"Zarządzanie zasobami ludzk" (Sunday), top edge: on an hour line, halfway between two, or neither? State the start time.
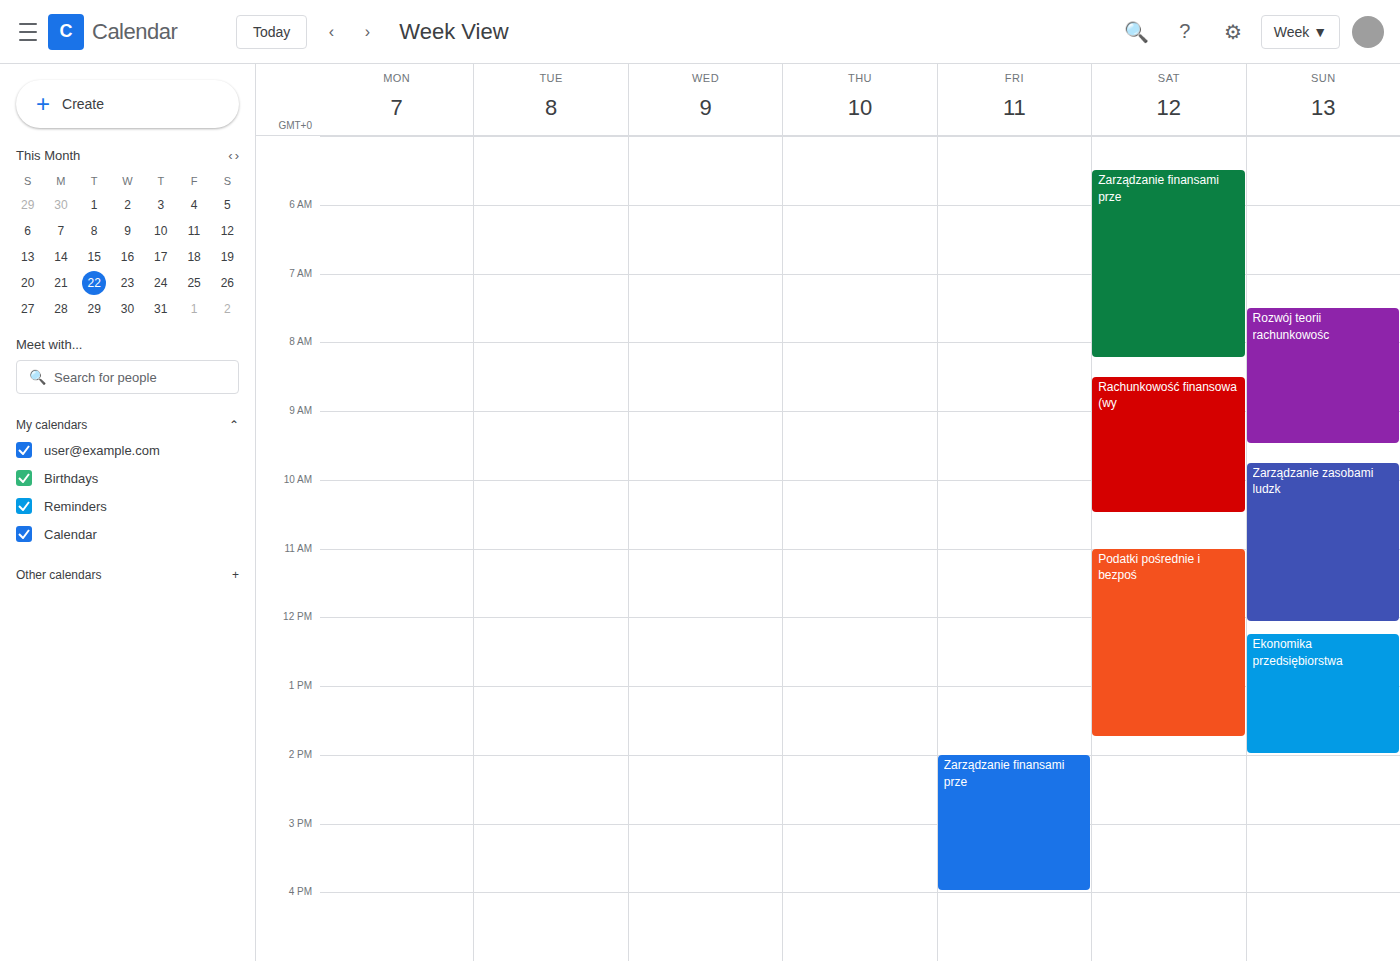
9:45 AM -- neither: three quarters of the way from the 9 AM line to the 10 AM line.